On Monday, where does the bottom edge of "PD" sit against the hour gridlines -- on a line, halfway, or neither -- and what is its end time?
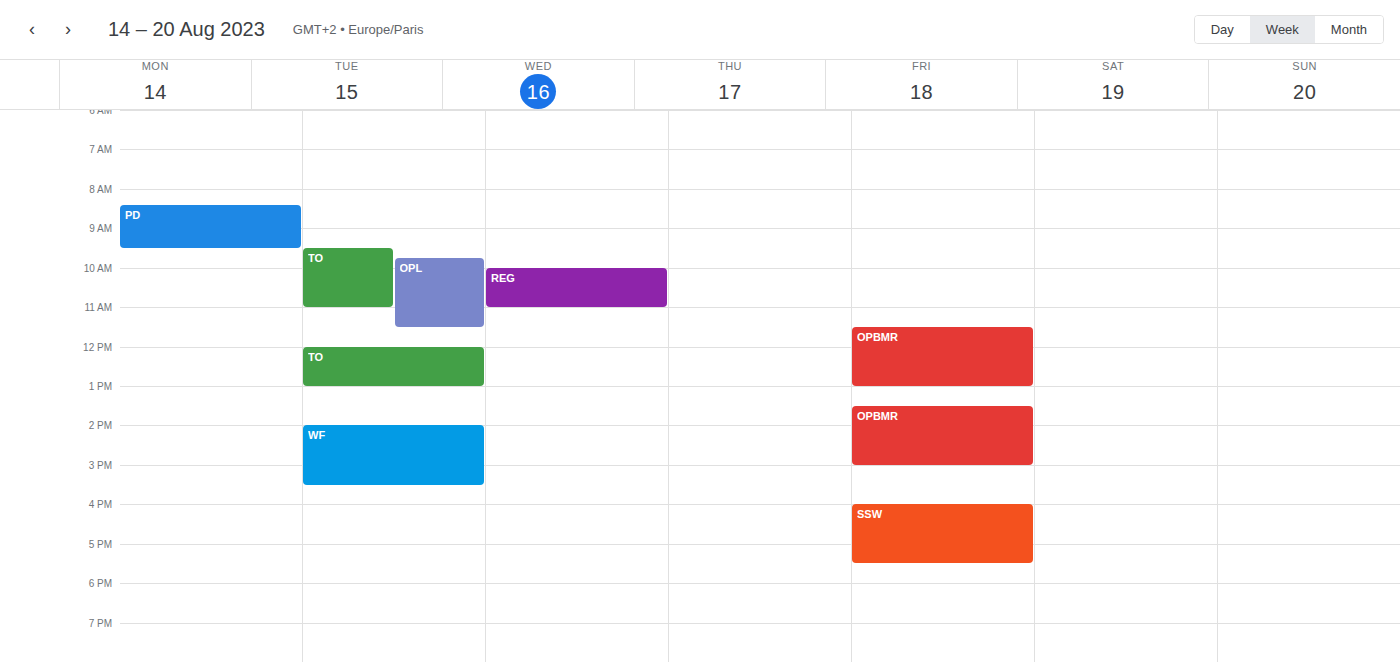
9:30 AM -- halfway between the 9 AM and 10 AM lines.